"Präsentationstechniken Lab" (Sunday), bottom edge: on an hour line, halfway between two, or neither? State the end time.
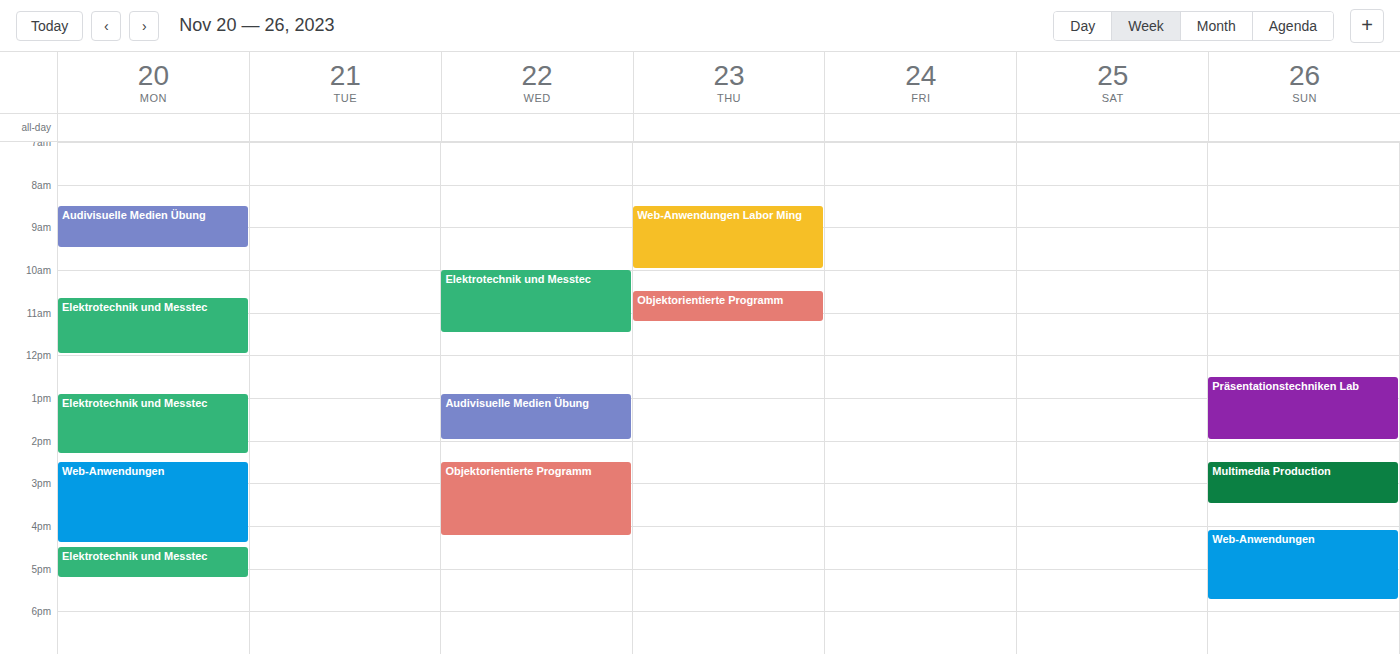
2:00 PM -- exactly on the 2 PM line.